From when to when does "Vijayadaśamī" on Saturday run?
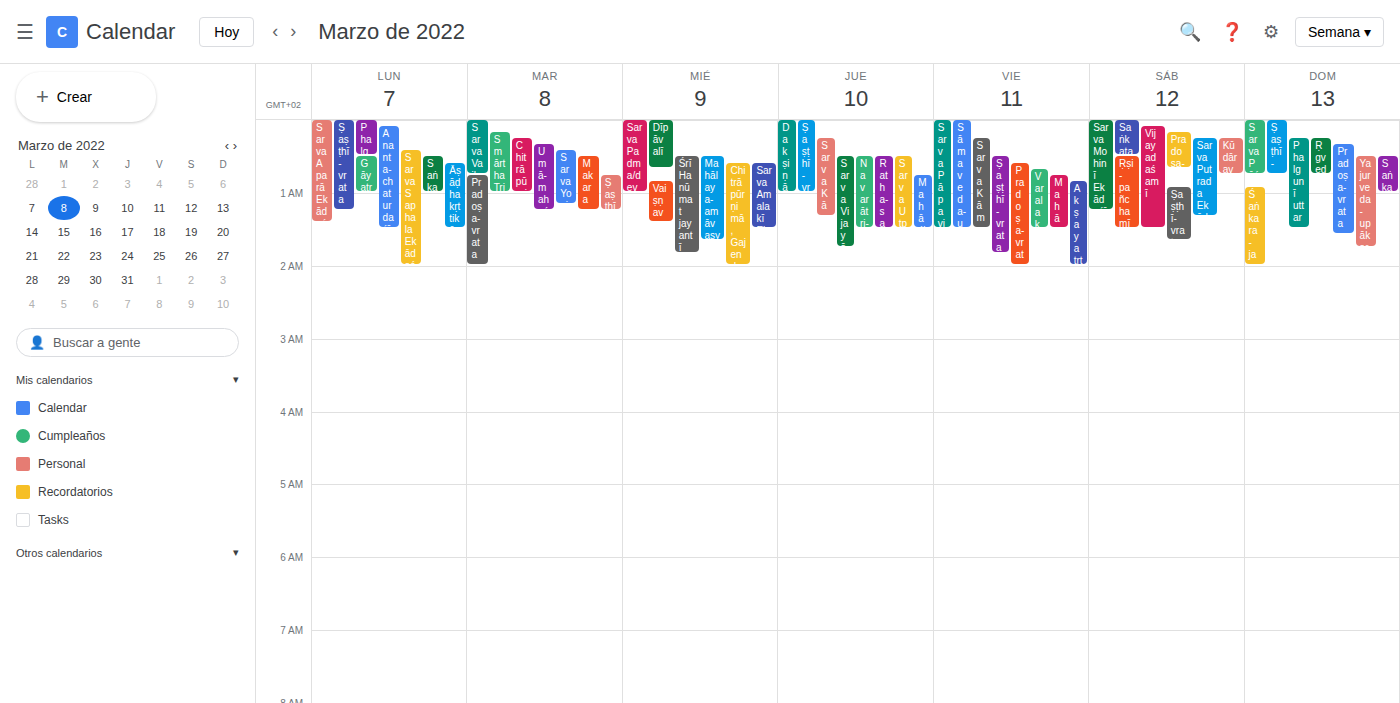
12:05 AM to 1:30 AM